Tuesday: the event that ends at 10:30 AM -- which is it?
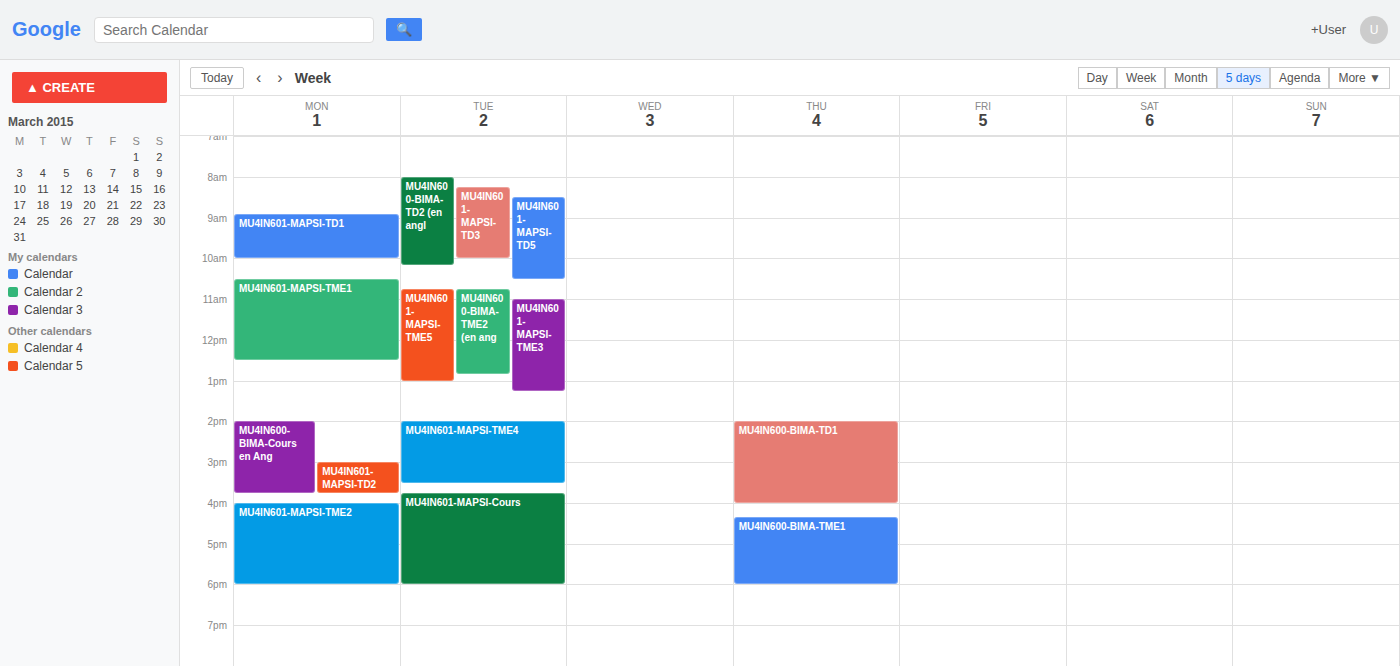
"MU4IN601-MAPSI-TD5"